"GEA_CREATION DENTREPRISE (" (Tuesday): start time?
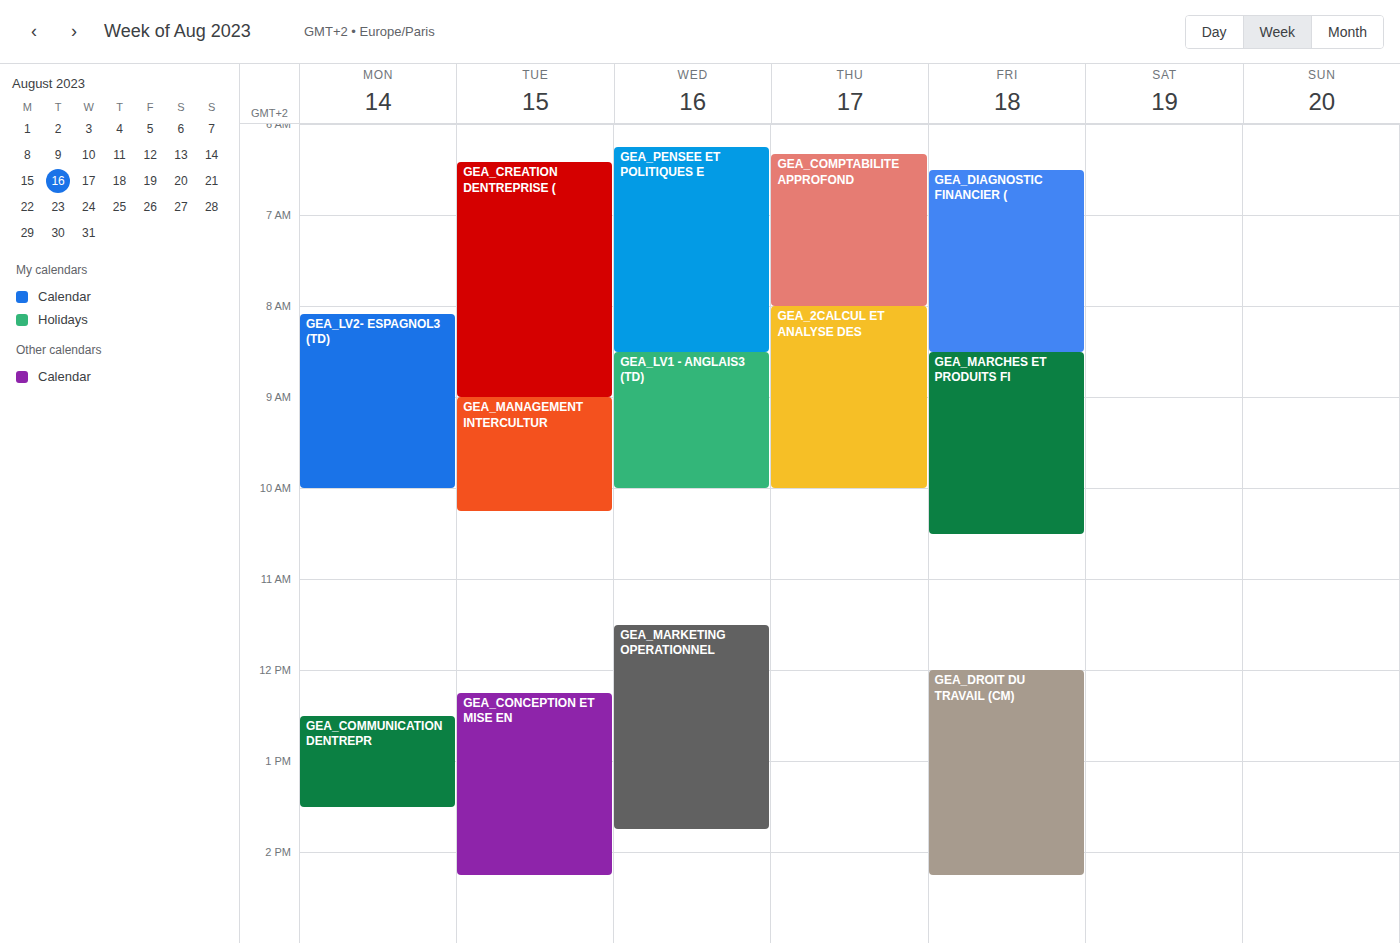
6:25 AM